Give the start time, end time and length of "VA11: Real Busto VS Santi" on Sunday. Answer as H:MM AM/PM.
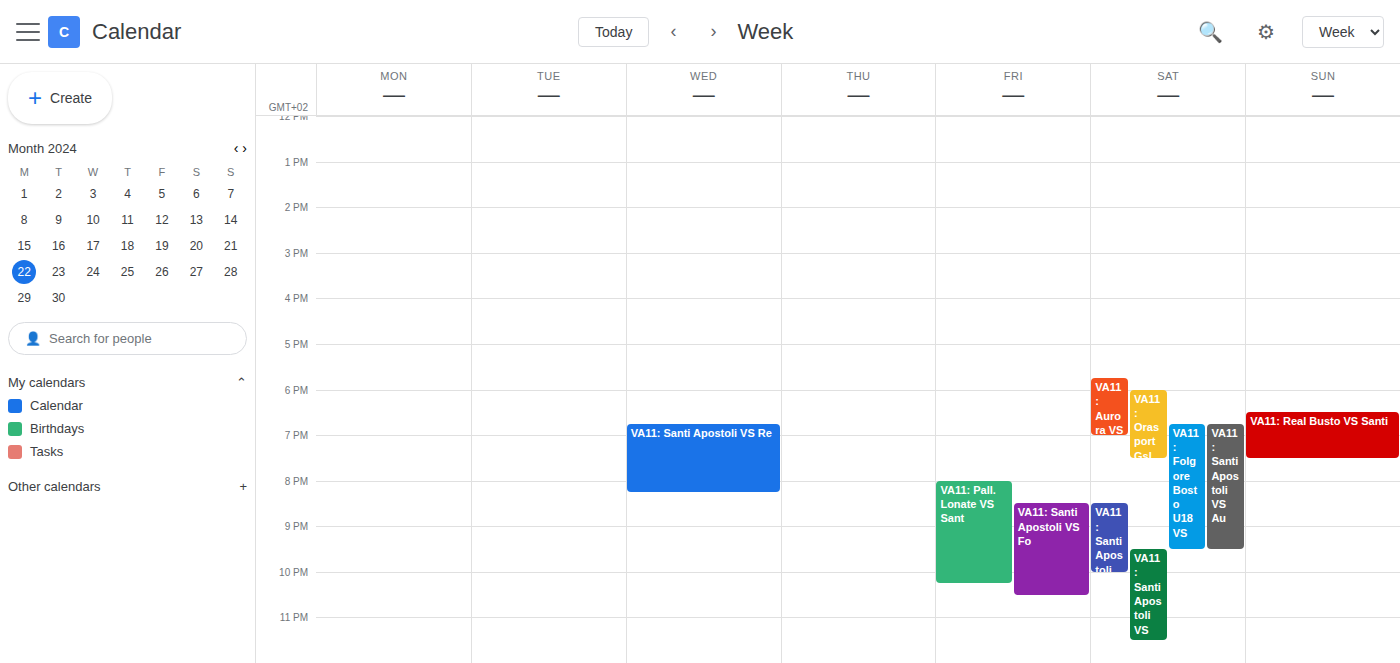
6:30 PM to 7:30 PM, 1 hour